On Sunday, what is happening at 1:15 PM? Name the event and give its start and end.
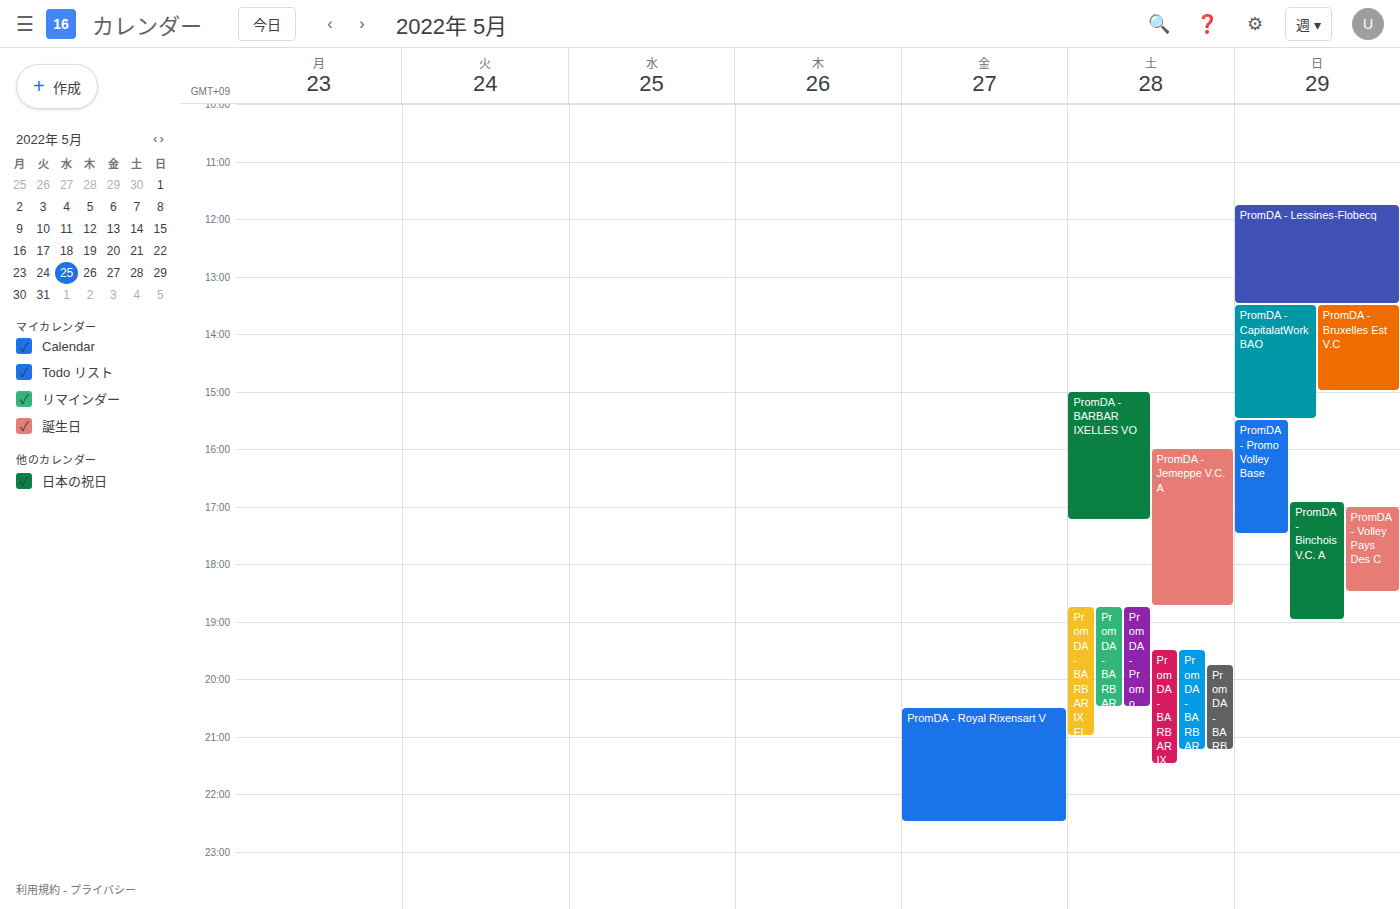
"PromDA - Lessines-Flobecq", 11:45 AM to 1:30 PM